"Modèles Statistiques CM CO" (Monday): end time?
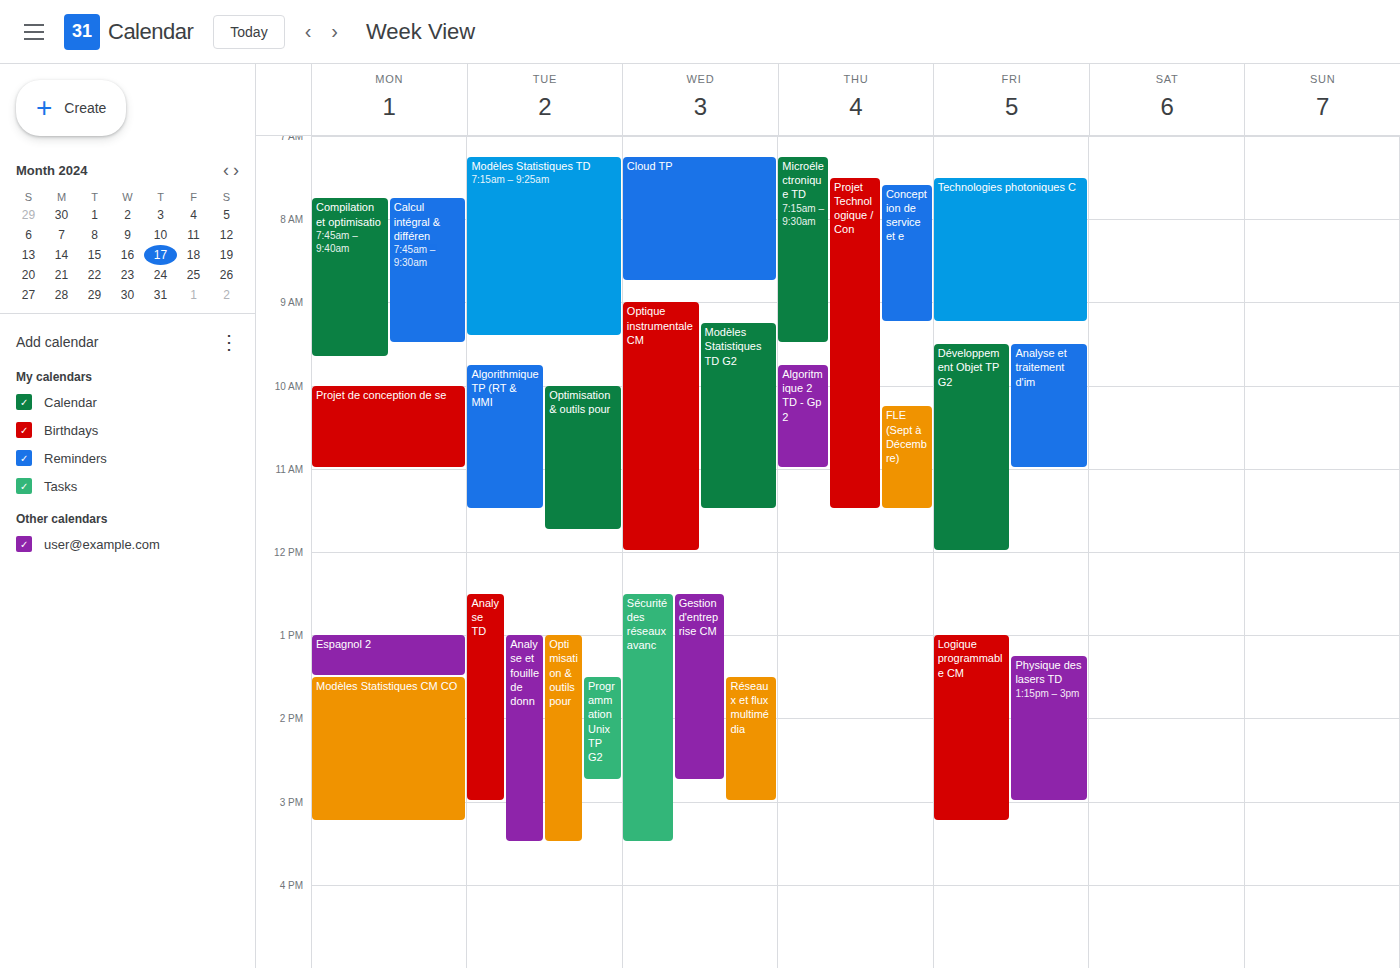
3:15 PM